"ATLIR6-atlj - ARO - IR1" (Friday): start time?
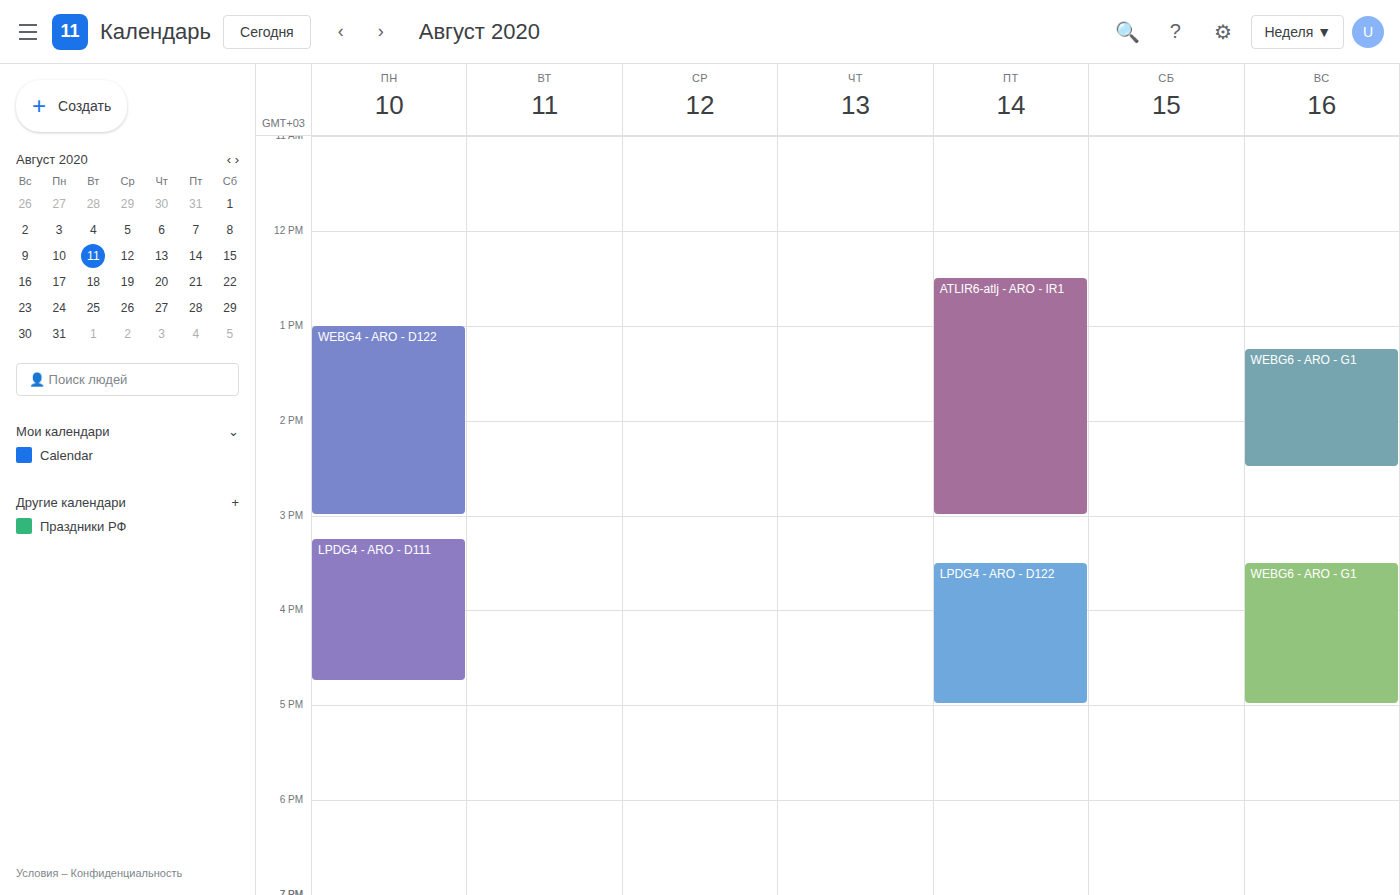
12:30 PM